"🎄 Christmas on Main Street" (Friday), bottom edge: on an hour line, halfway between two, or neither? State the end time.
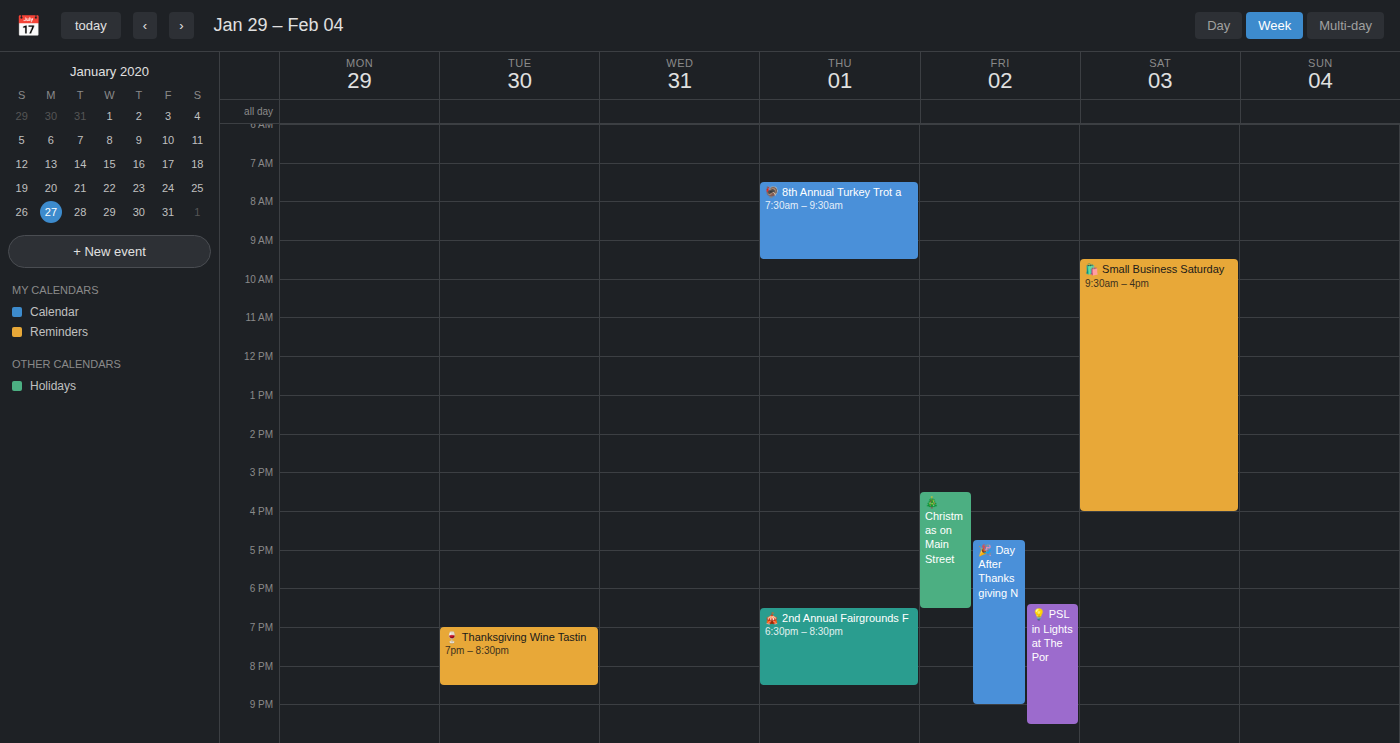
6:30 PM -- halfway between the 6 PM and 7 PM lines.